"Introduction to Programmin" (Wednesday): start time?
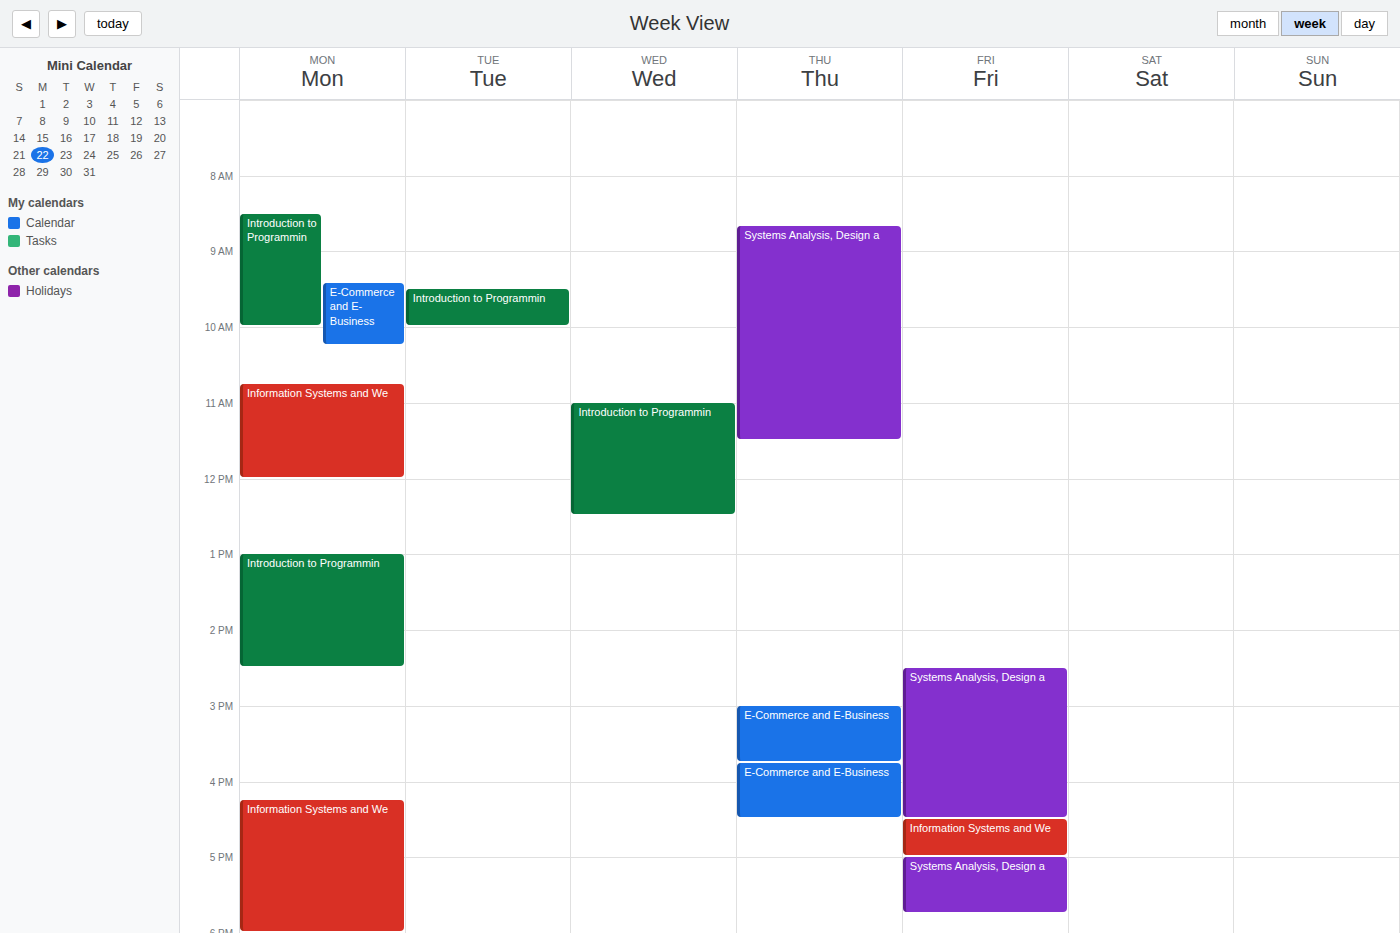
11:00 AM